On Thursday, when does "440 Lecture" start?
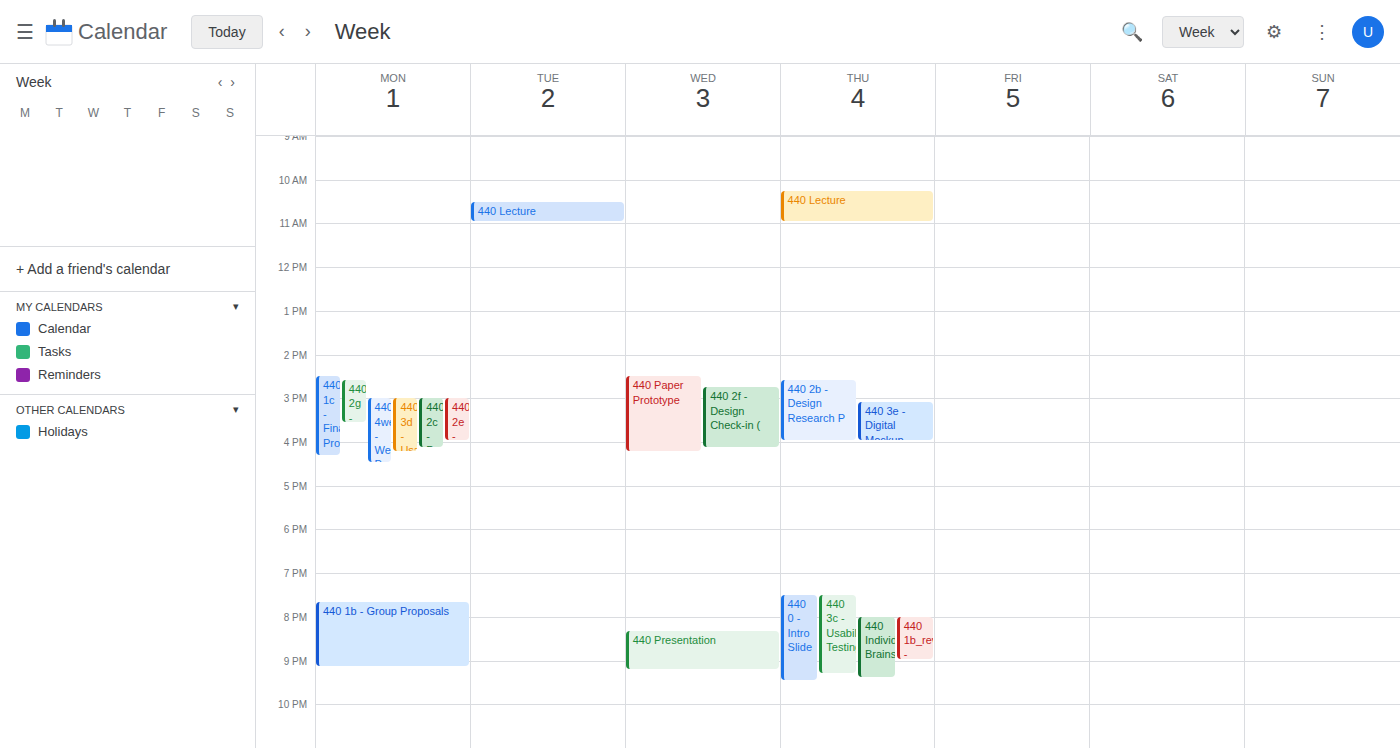
10:15 AM